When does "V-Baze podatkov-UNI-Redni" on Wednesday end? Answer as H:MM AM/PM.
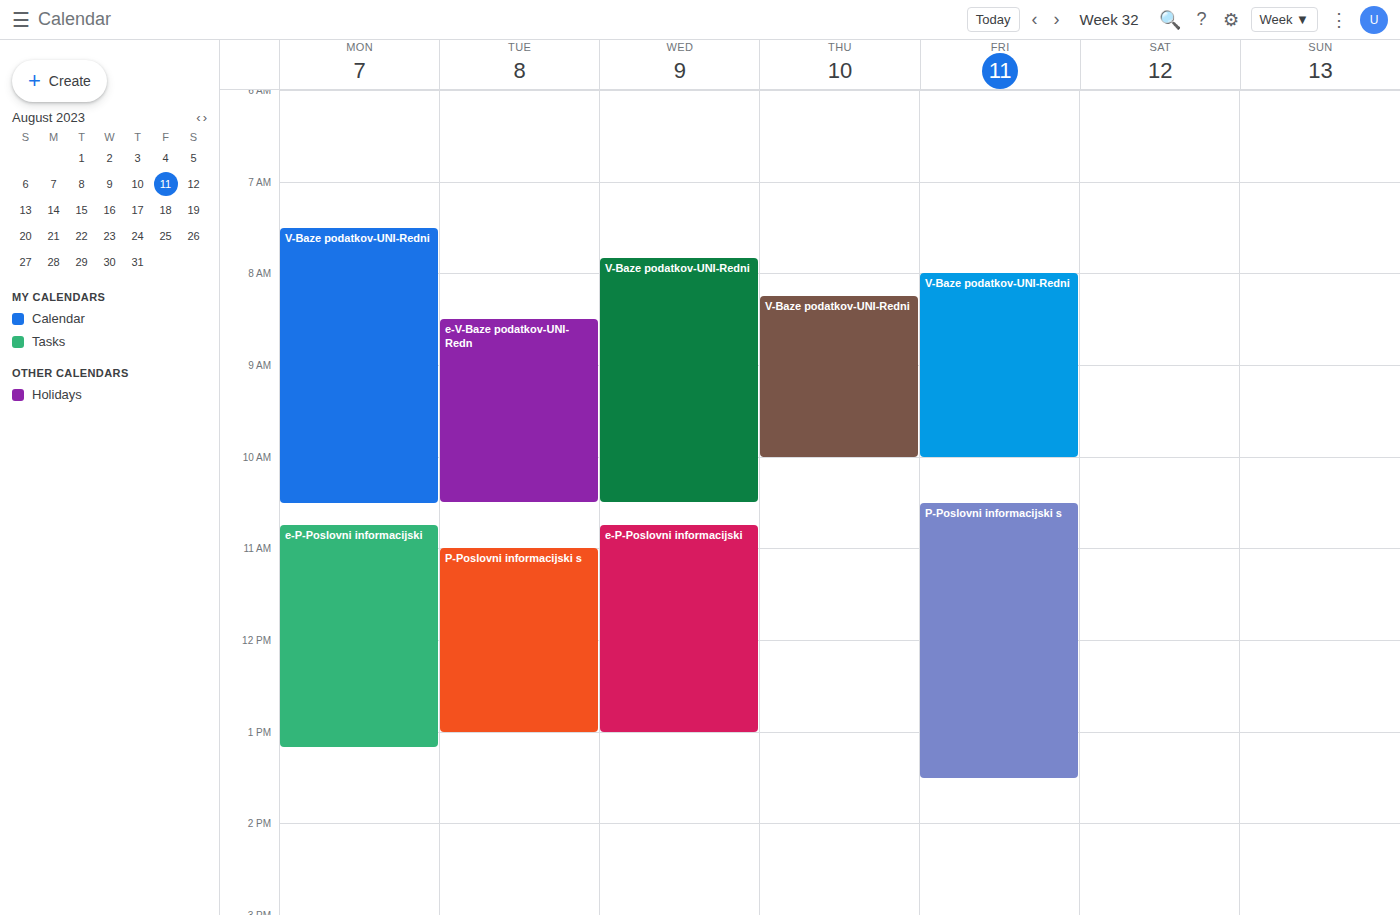
10:30 AM